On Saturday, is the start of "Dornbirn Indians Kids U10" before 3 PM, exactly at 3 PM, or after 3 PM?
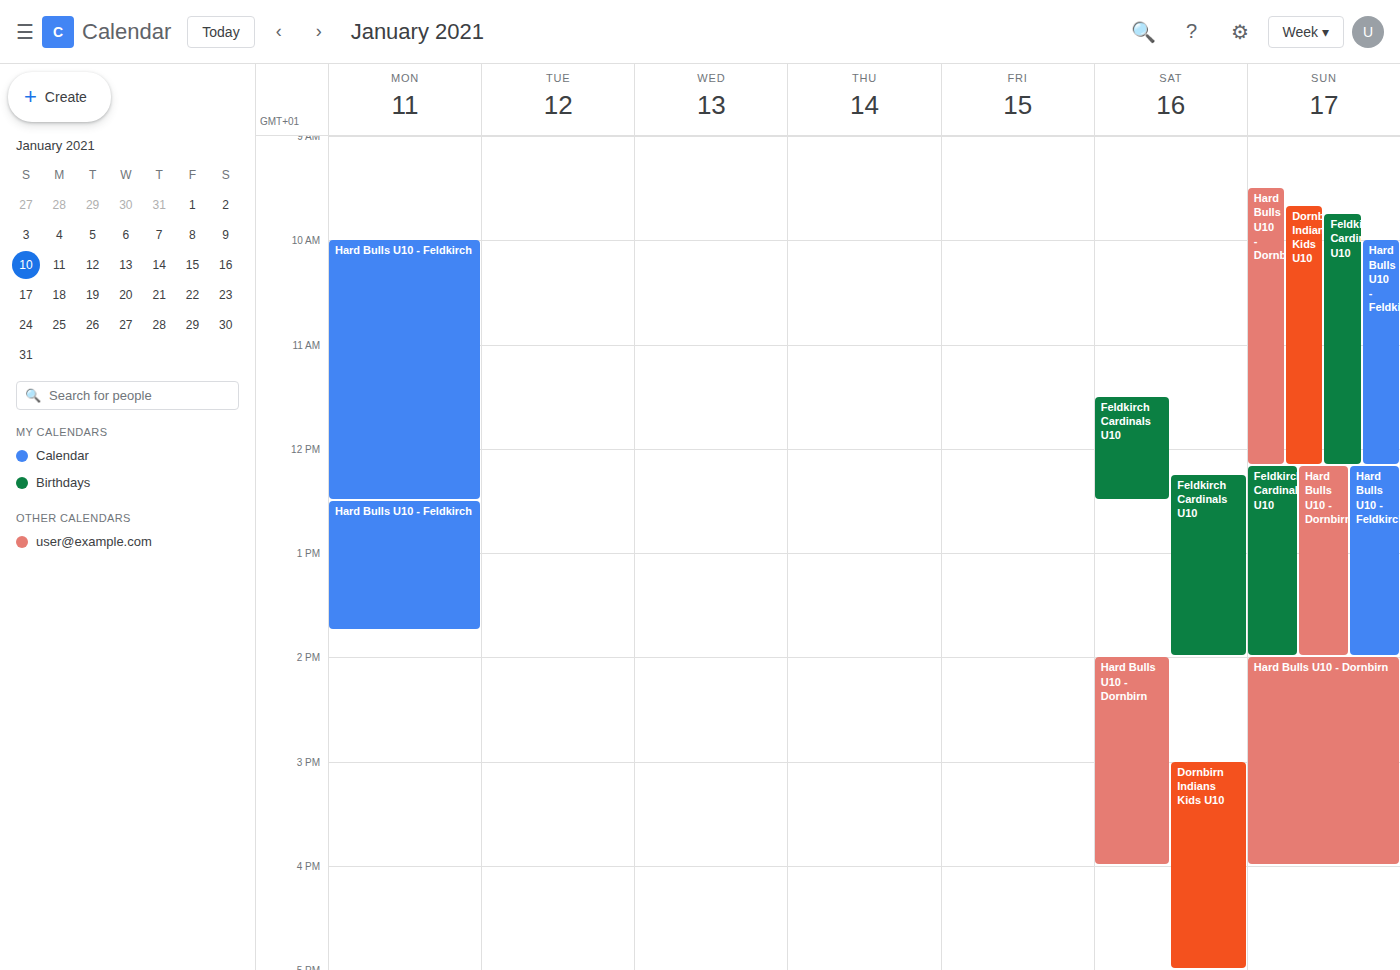
3:00 PM -- exactly at 3 PM, on the 3 PM line.